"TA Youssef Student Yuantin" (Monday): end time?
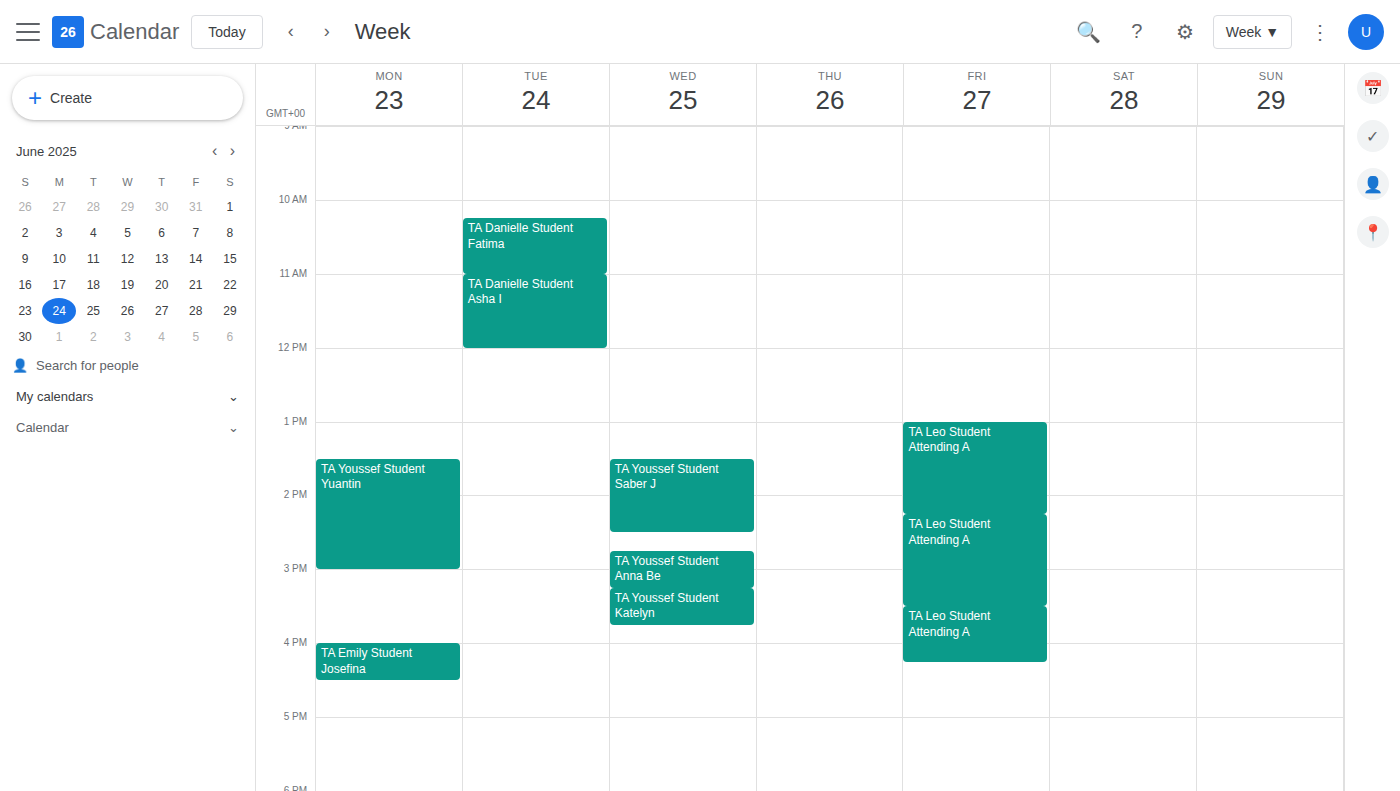
3:00 PM